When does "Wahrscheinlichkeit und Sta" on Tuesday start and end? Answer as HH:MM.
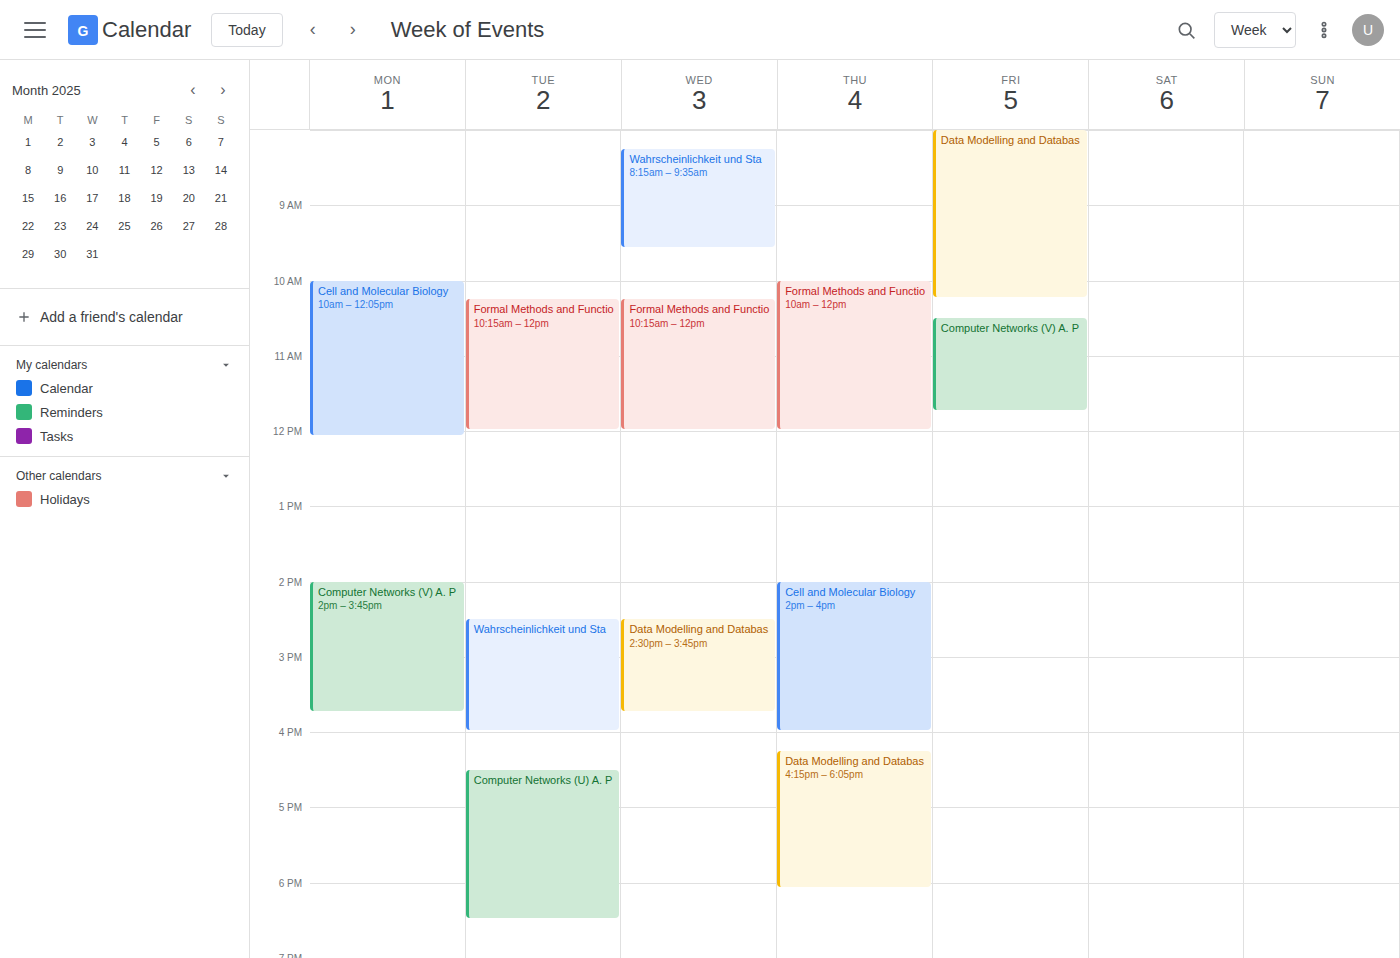
14:30 to 16:00